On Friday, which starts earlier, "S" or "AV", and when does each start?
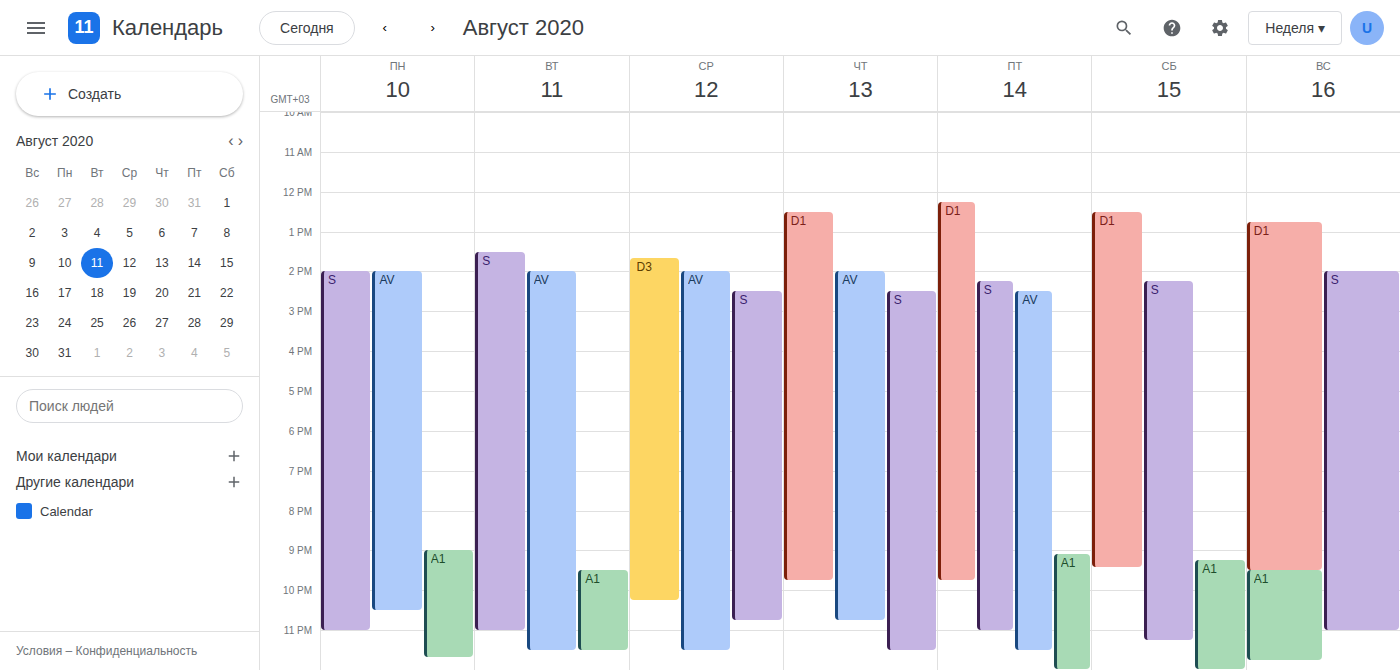
"S" 2:15 PM; "AV" 2:30 PM.